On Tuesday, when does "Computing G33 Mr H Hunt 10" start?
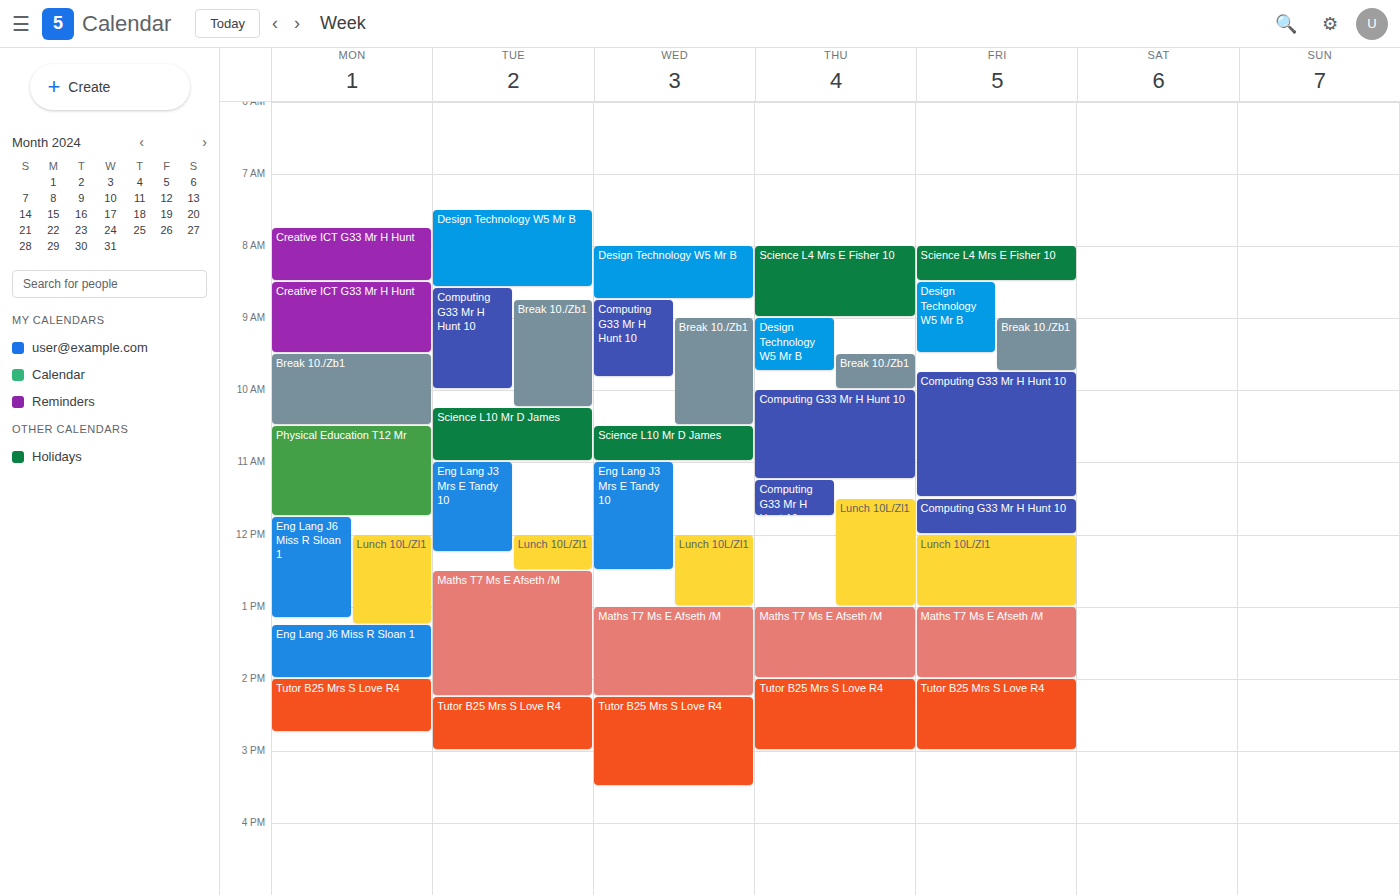
08:35